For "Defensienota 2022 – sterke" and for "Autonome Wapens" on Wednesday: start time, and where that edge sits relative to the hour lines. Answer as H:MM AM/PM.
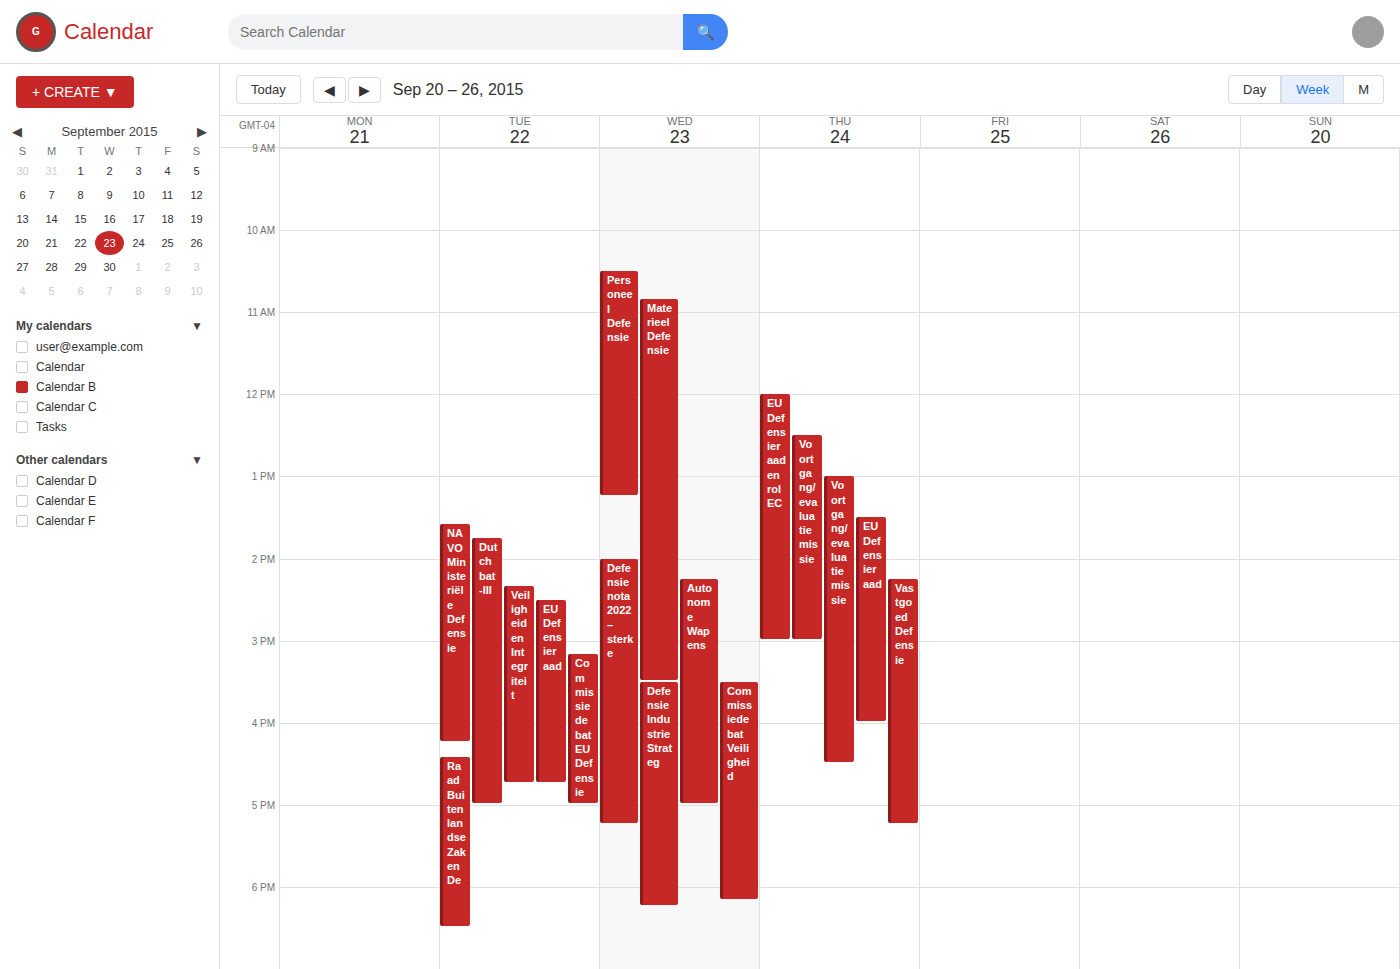
"Defensienota 2022 – sterke": 2:00 PM, exactly on the 2 PM line. "Autonome Wapens": 2:15 PM, neither: a quarter of the way from the 2 PM line to the 3 PM line.